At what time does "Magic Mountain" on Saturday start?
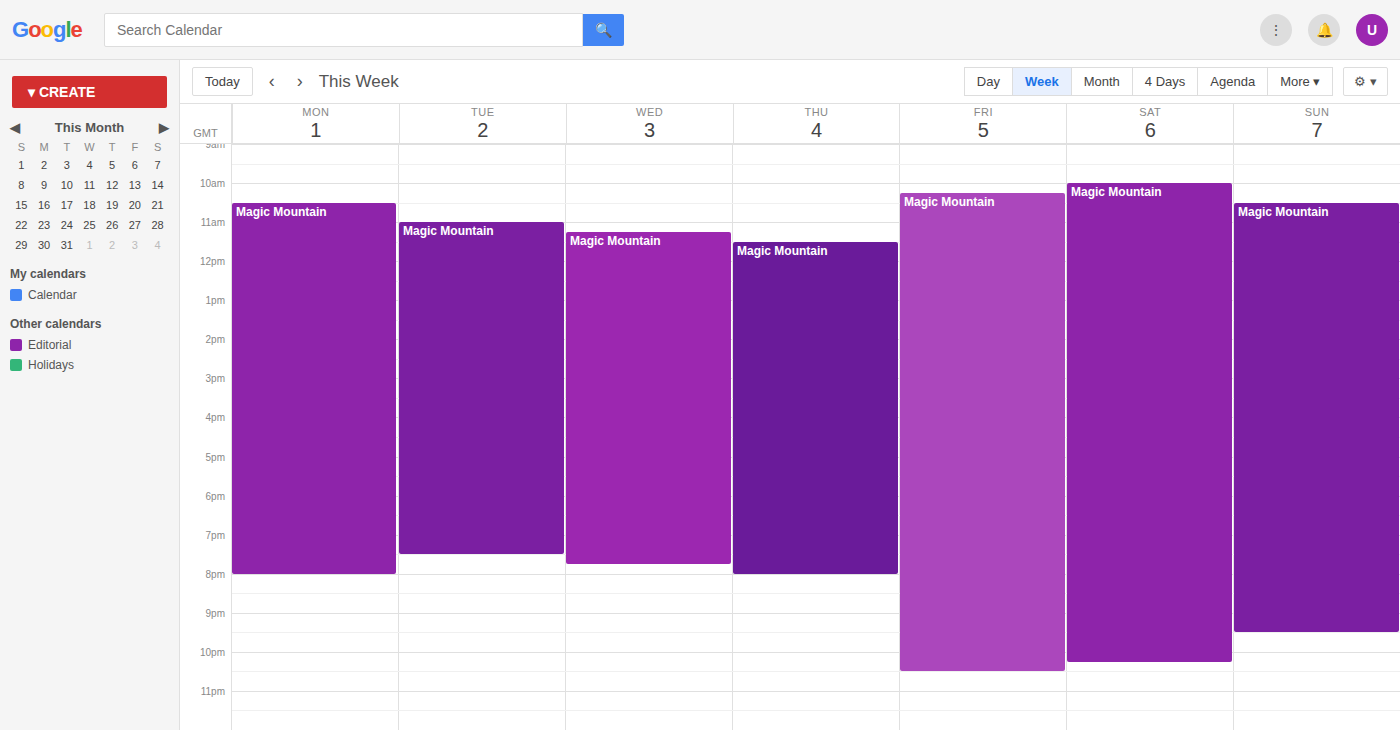
10:00 AM